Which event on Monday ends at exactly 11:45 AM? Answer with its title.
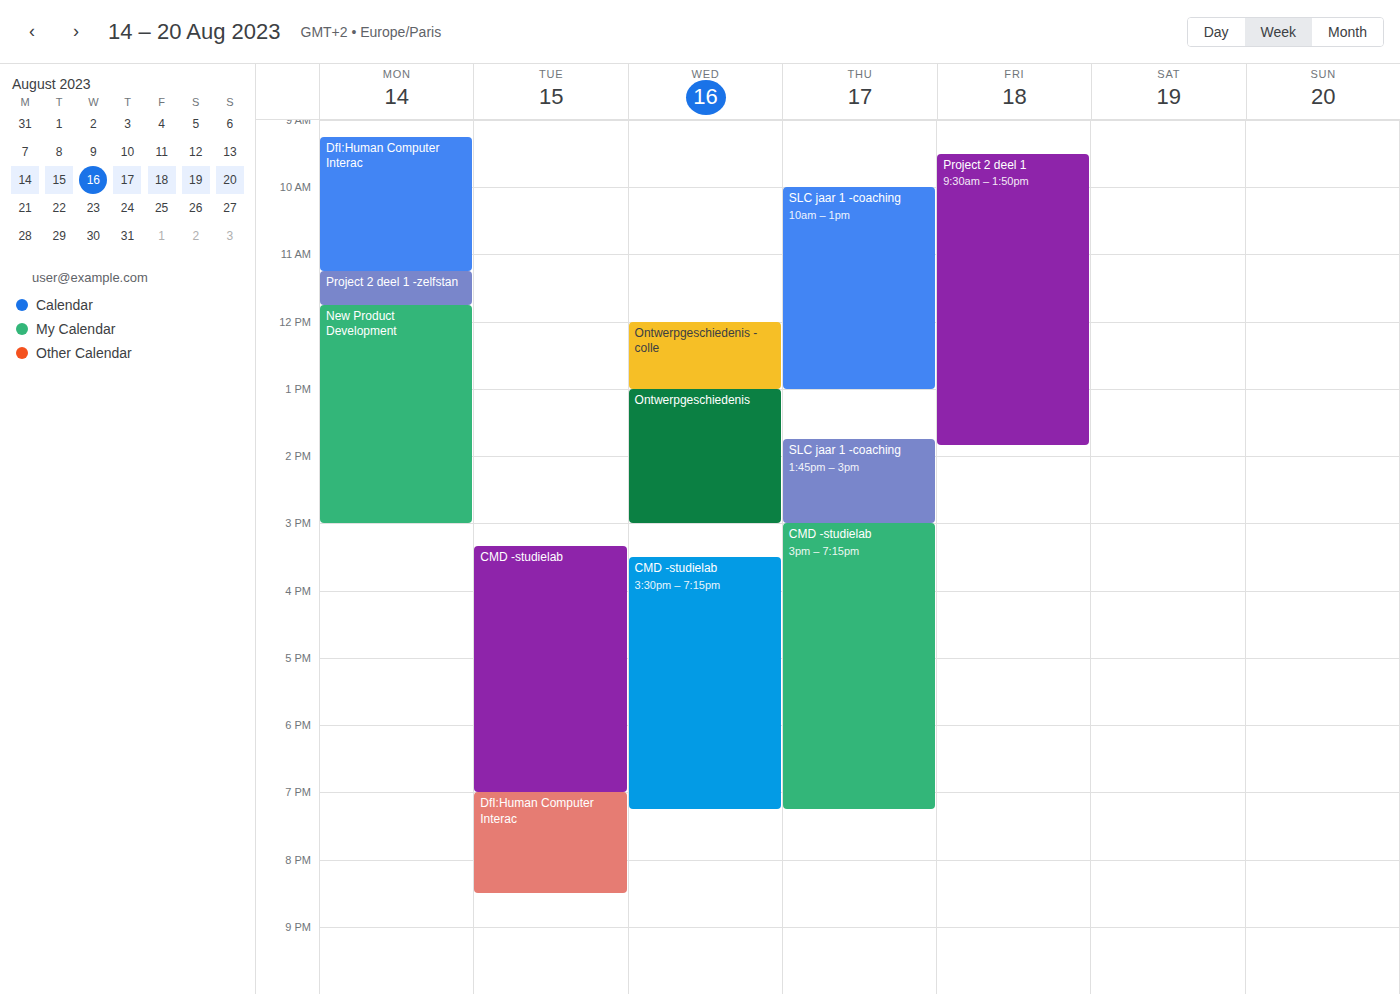
"Project 2 deel 1 -zelfstan"